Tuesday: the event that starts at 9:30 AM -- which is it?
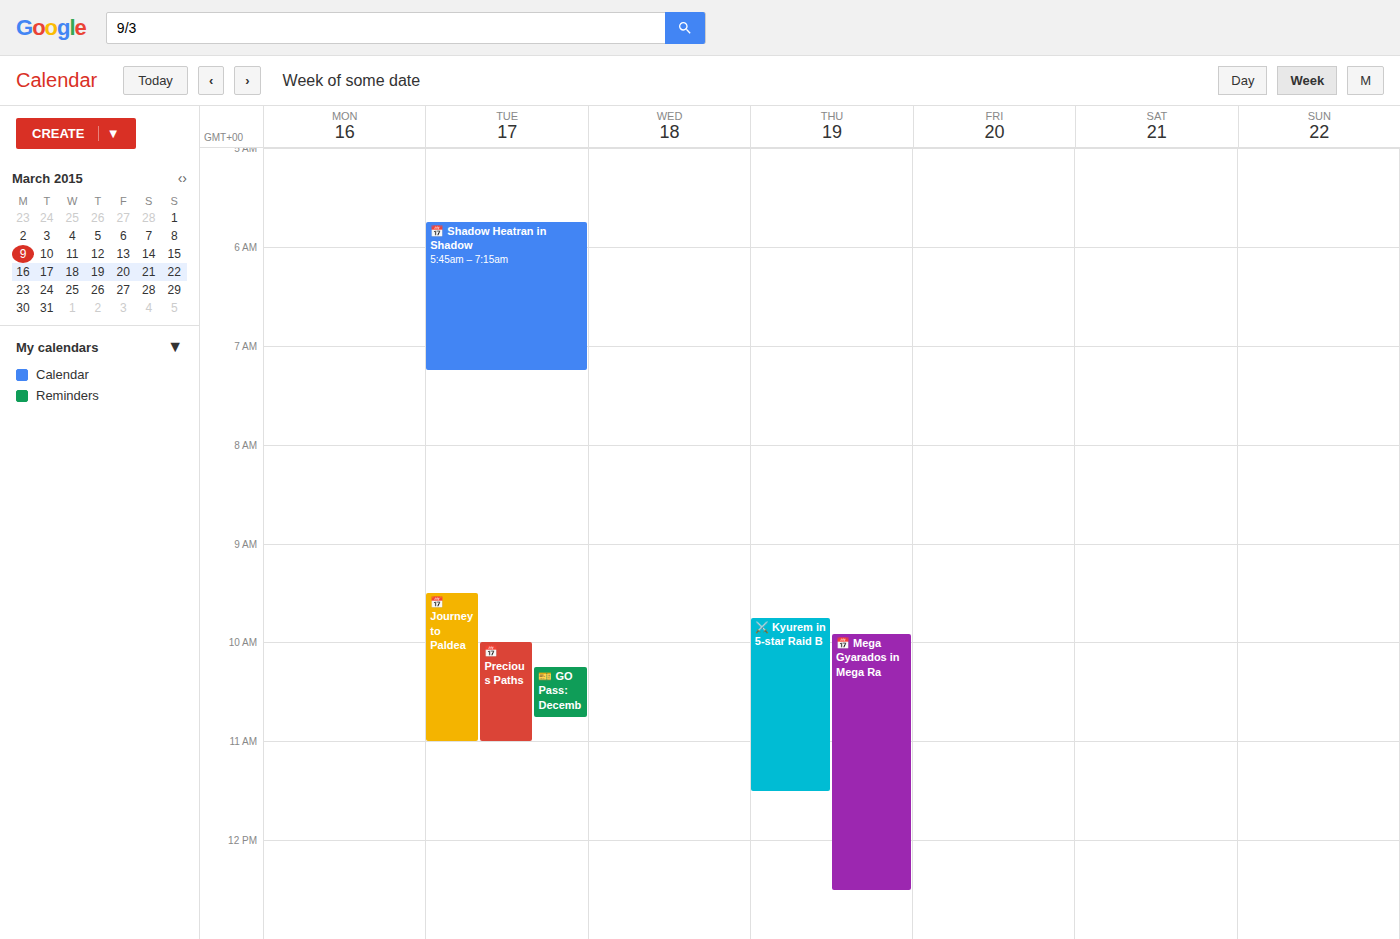
"📅 Journey to Paldea"